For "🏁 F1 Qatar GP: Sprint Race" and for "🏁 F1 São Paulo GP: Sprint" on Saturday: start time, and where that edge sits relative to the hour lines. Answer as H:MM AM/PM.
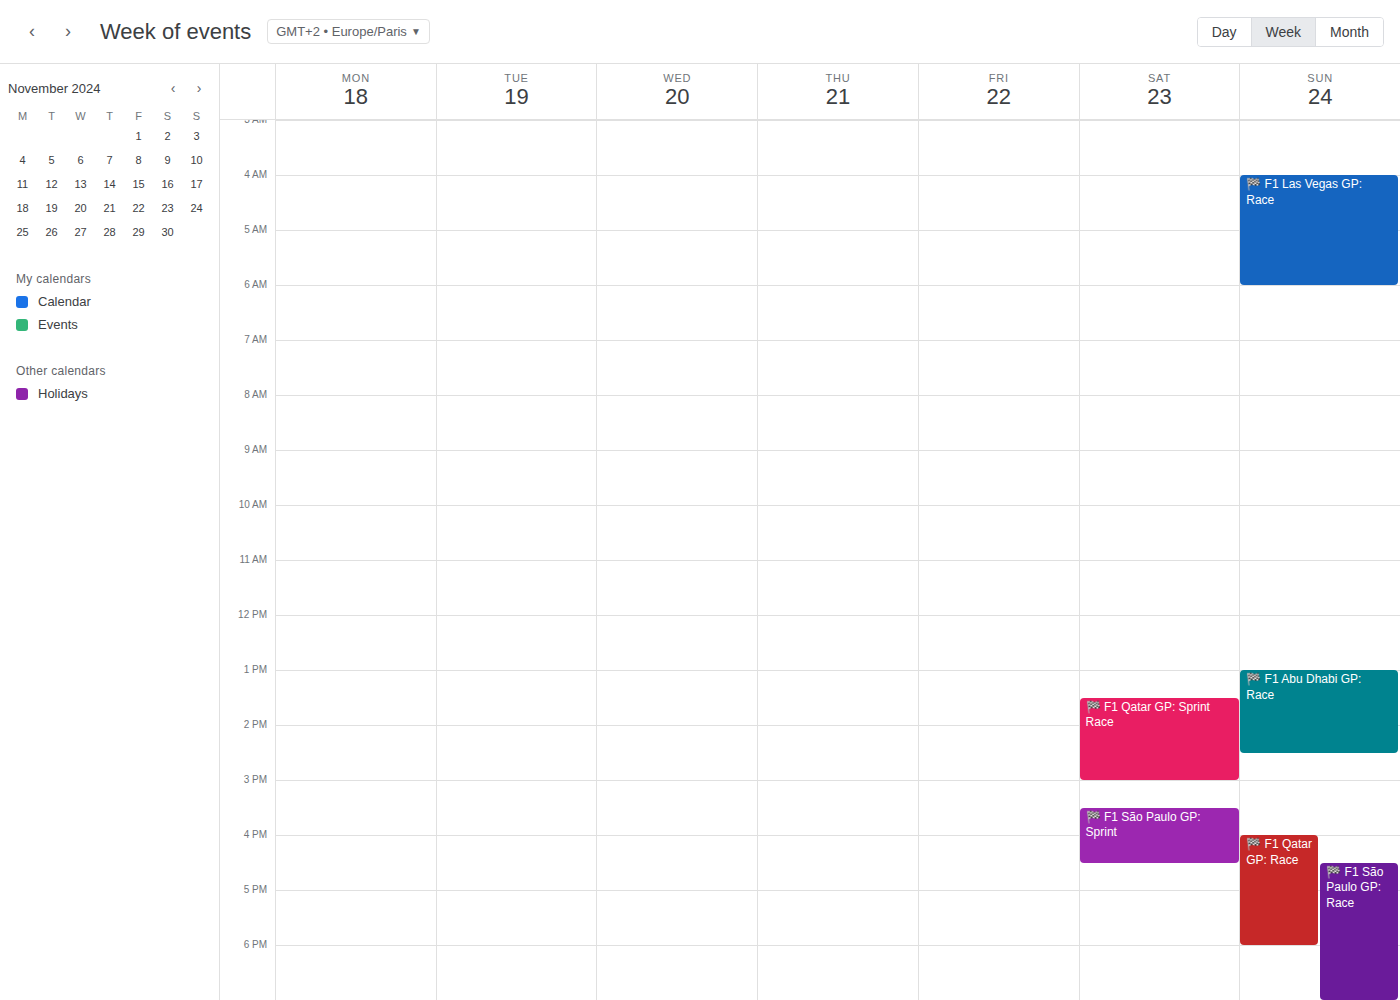
"🏁 F1 Qatar GP: Sprint Race": 1:30 PM, halfway between the 1 PM and 2 PM lines. "🏁 F1 São Paulo GP: Sprint": 3:30 PM, halfway between the 3 PM and 4 PM lines.